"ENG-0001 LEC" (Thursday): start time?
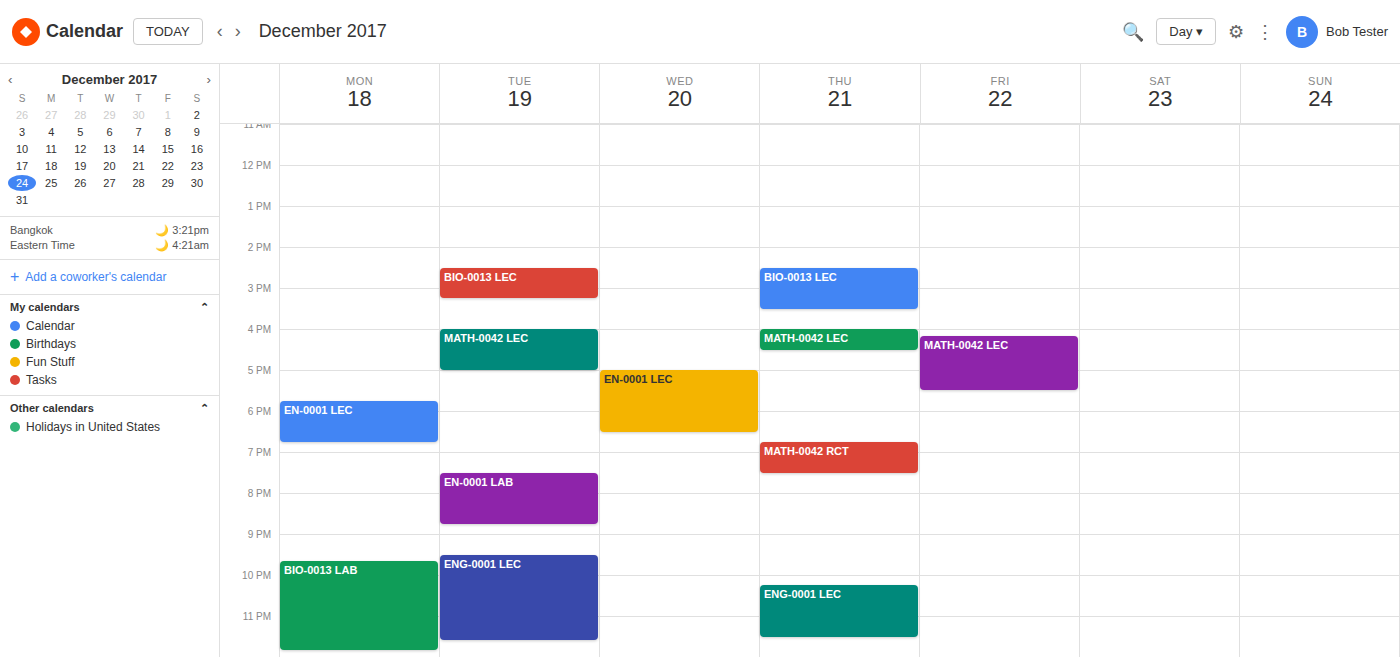
22:15